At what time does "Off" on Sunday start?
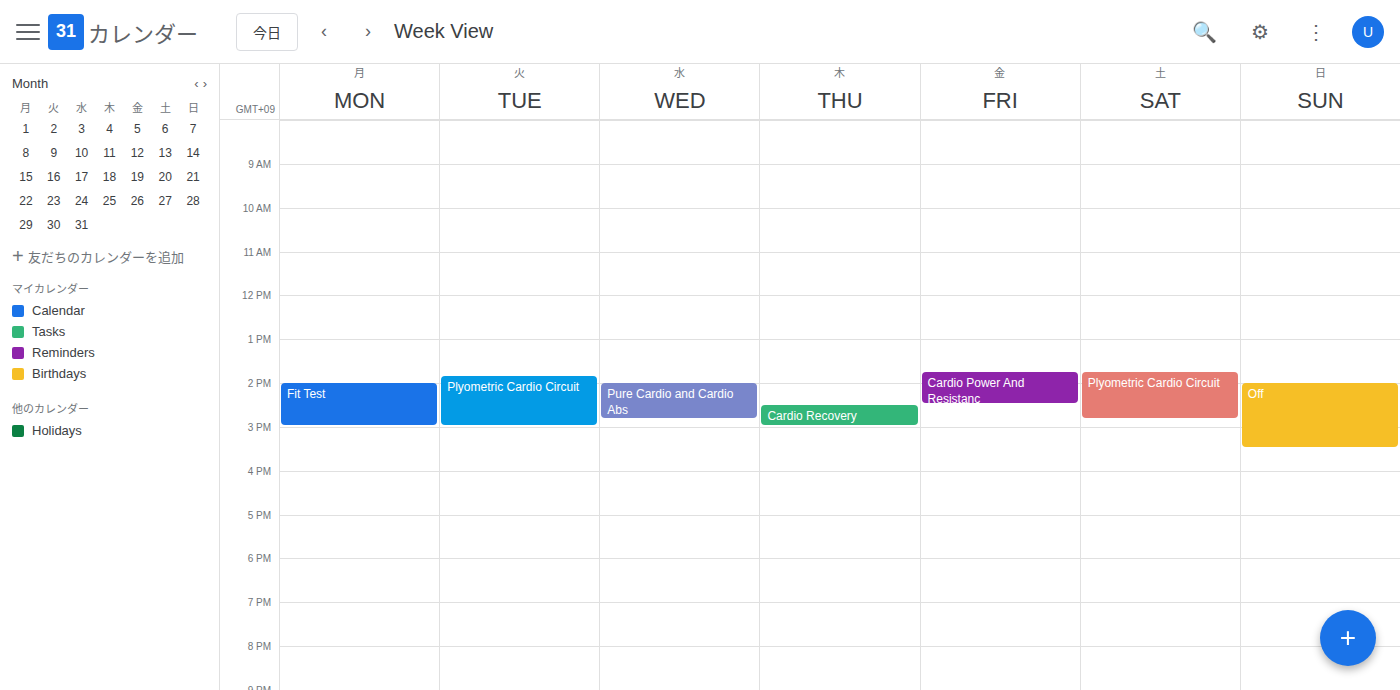
2:00 PM